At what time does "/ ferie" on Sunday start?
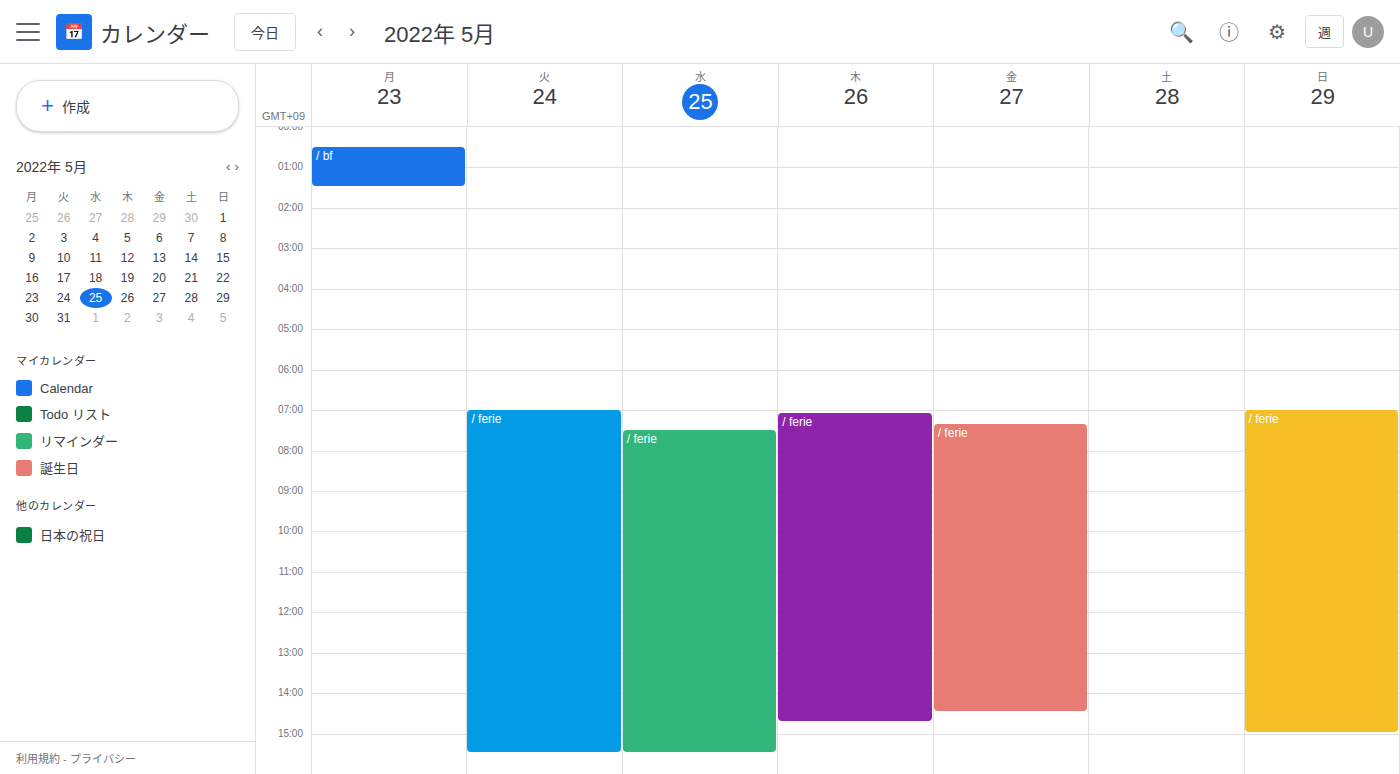
7:00 AM